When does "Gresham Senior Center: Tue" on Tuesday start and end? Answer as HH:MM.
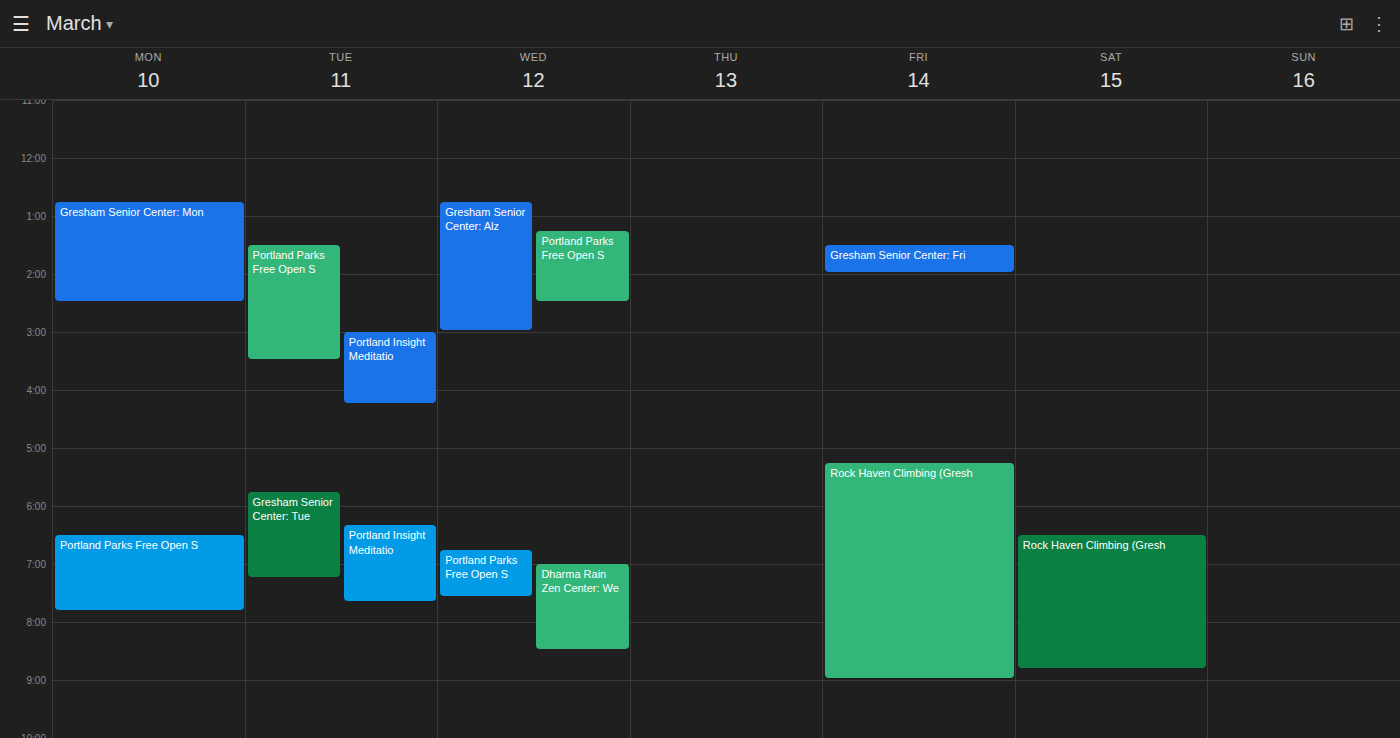
17:45 to 19:15